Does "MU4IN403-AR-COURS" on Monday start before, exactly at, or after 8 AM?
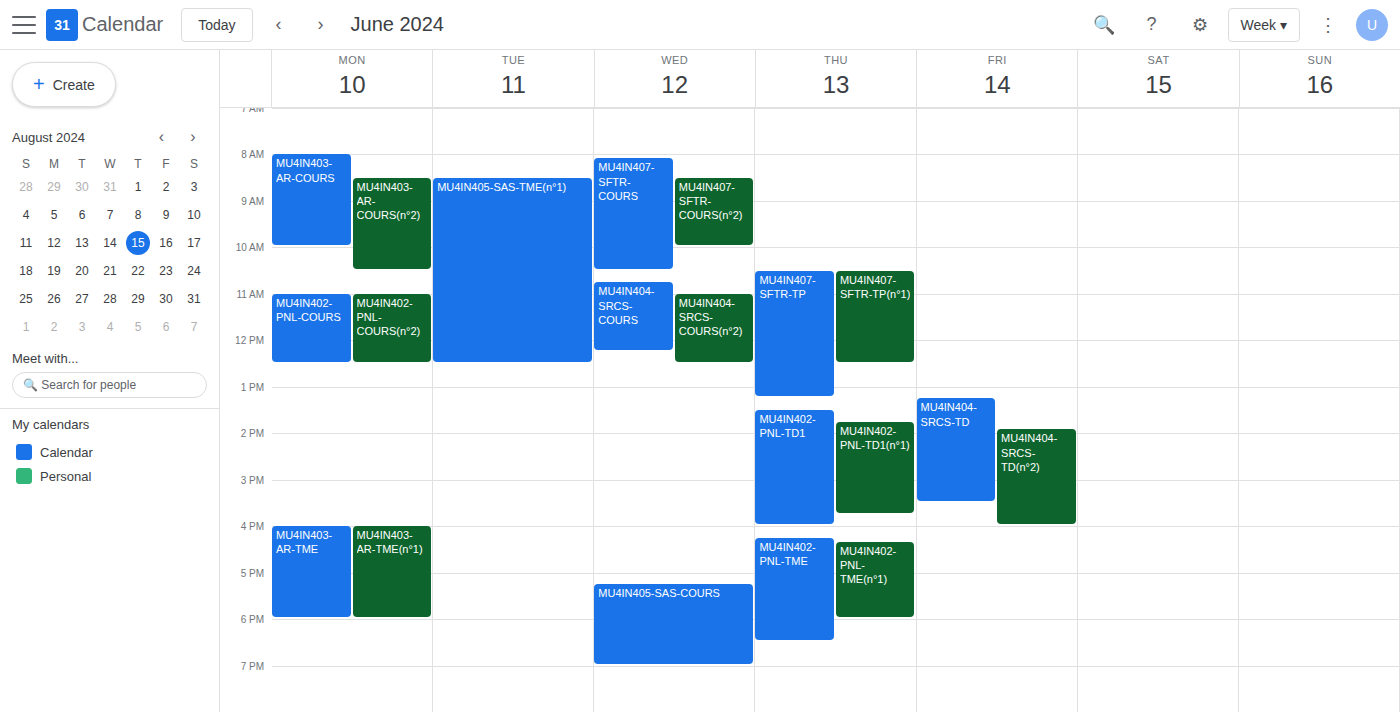
8:00 AM -- exactly at 8 AM, on the 8 AM line.